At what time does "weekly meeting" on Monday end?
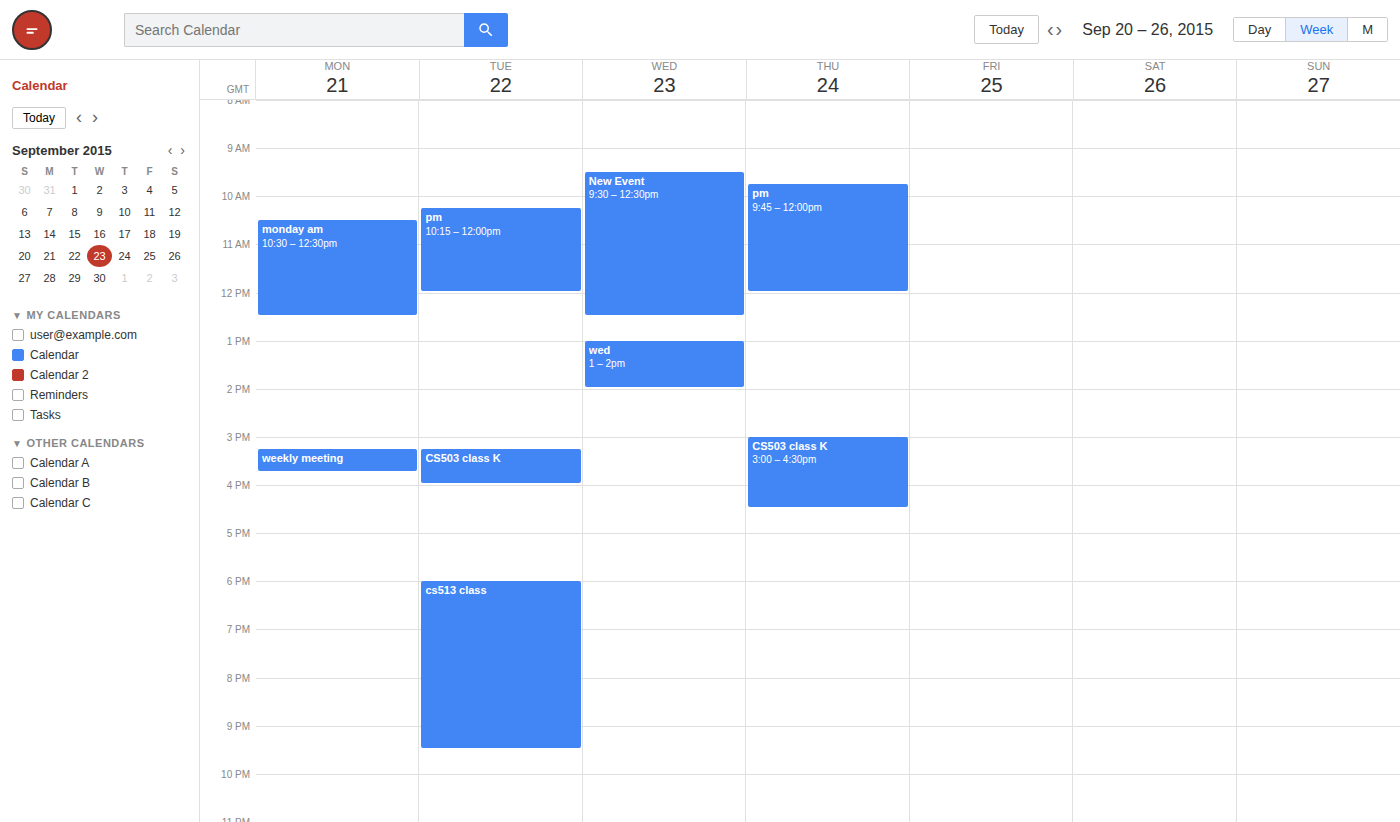
3:45 PM